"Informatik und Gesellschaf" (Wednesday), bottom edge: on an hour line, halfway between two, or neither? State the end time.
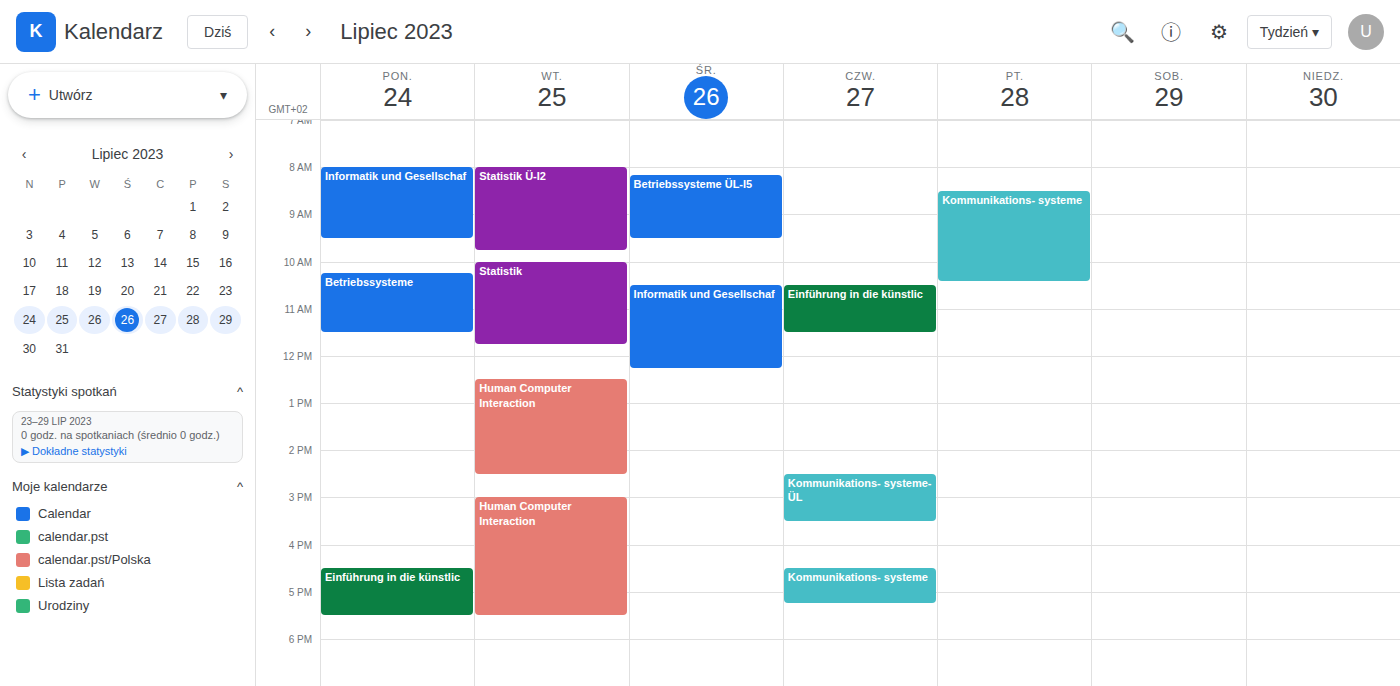
12:15 PM -- neither: a quarter of the way from the 12 PM line to the 1 PM line.